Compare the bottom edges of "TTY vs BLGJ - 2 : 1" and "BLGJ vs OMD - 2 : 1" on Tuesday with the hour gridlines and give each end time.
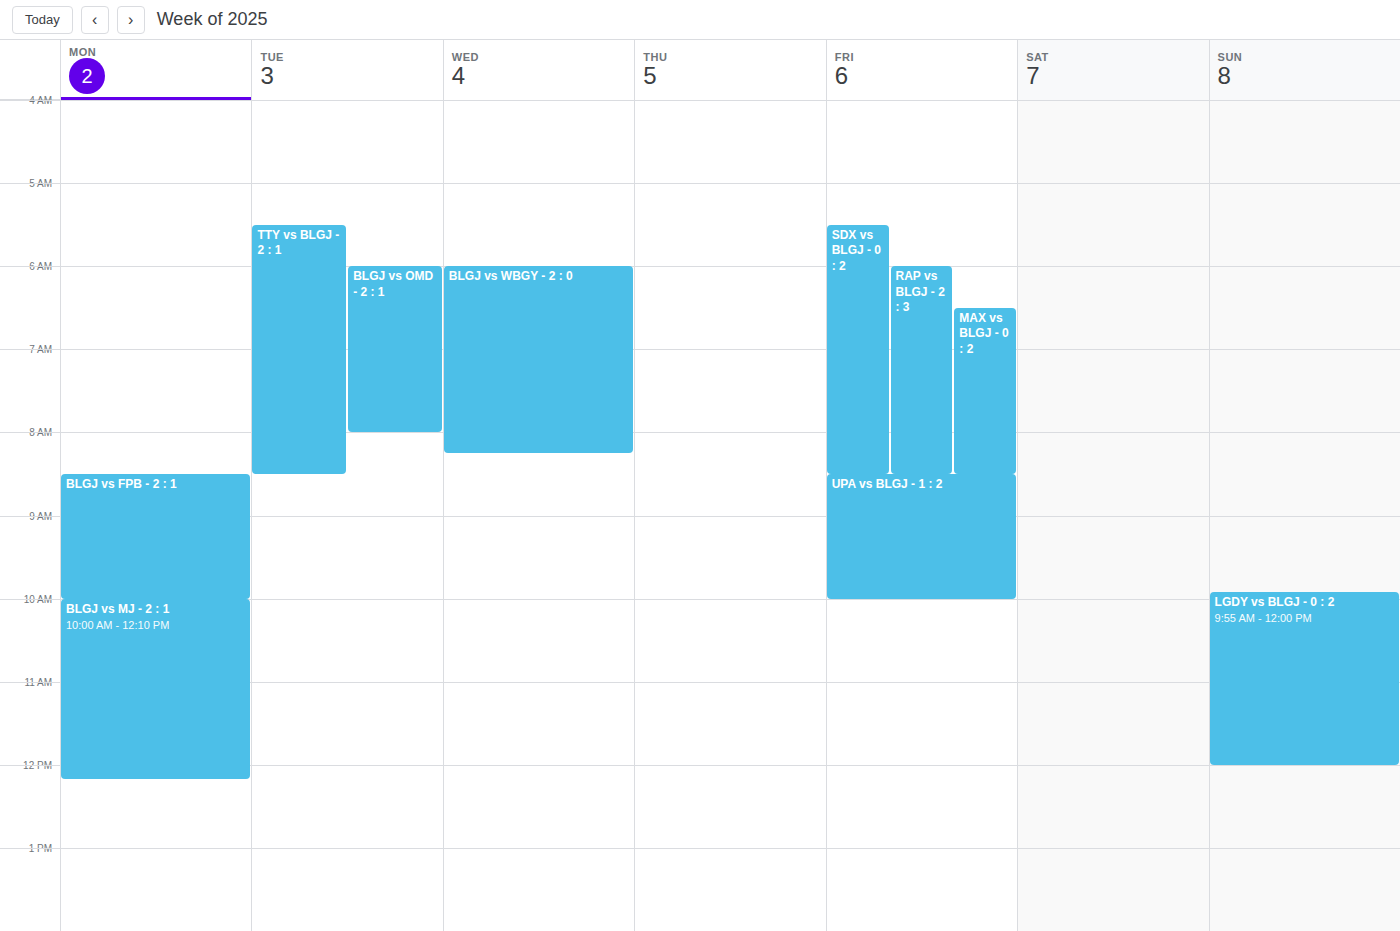
"TTY vs BLGJ - 2 : 1": 8:30 AM, halfway between the 8 AM and 9 AM lines. "BLGJ vs OMD - 2 : 1": 8:00 AM, exactly on the 8 AM line.